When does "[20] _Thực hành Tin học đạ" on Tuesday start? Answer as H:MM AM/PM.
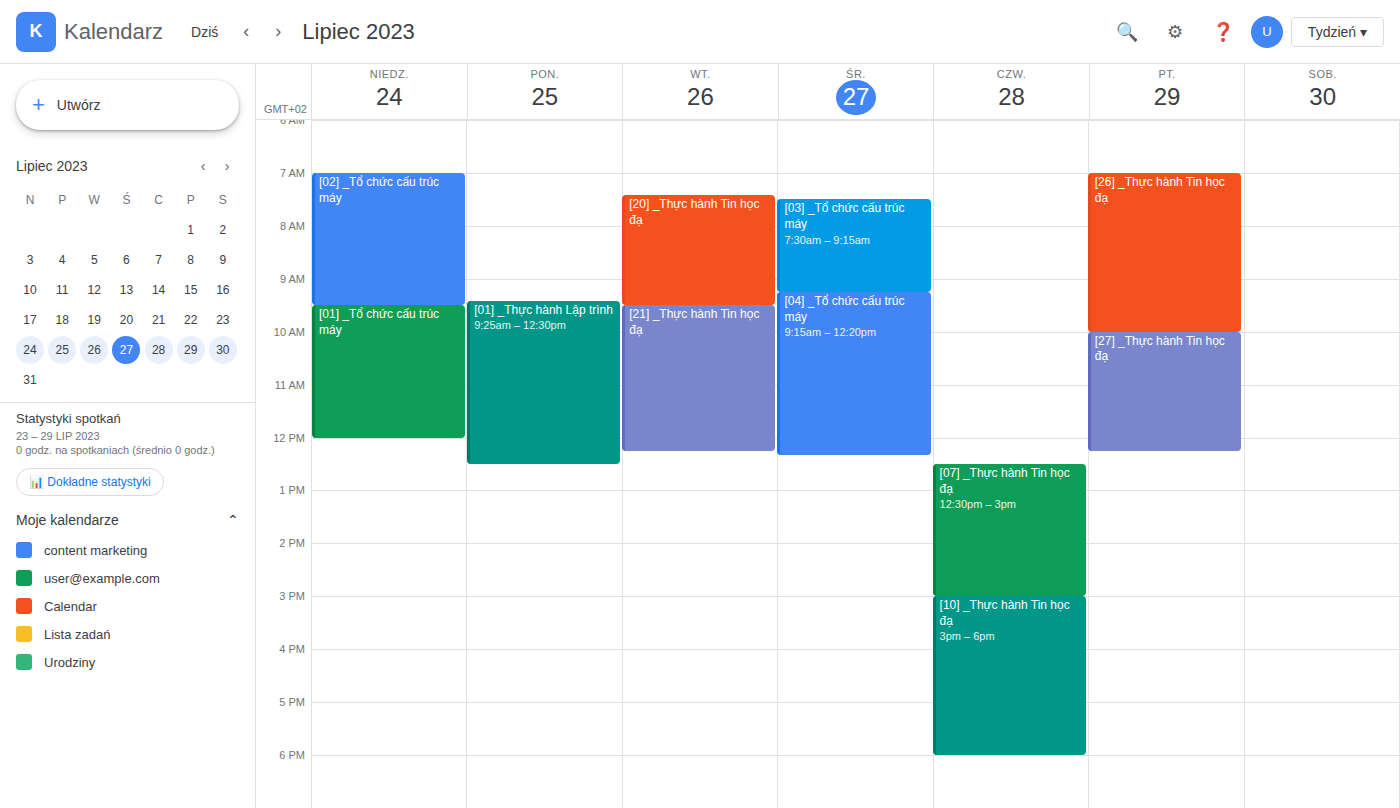
7:25 AM